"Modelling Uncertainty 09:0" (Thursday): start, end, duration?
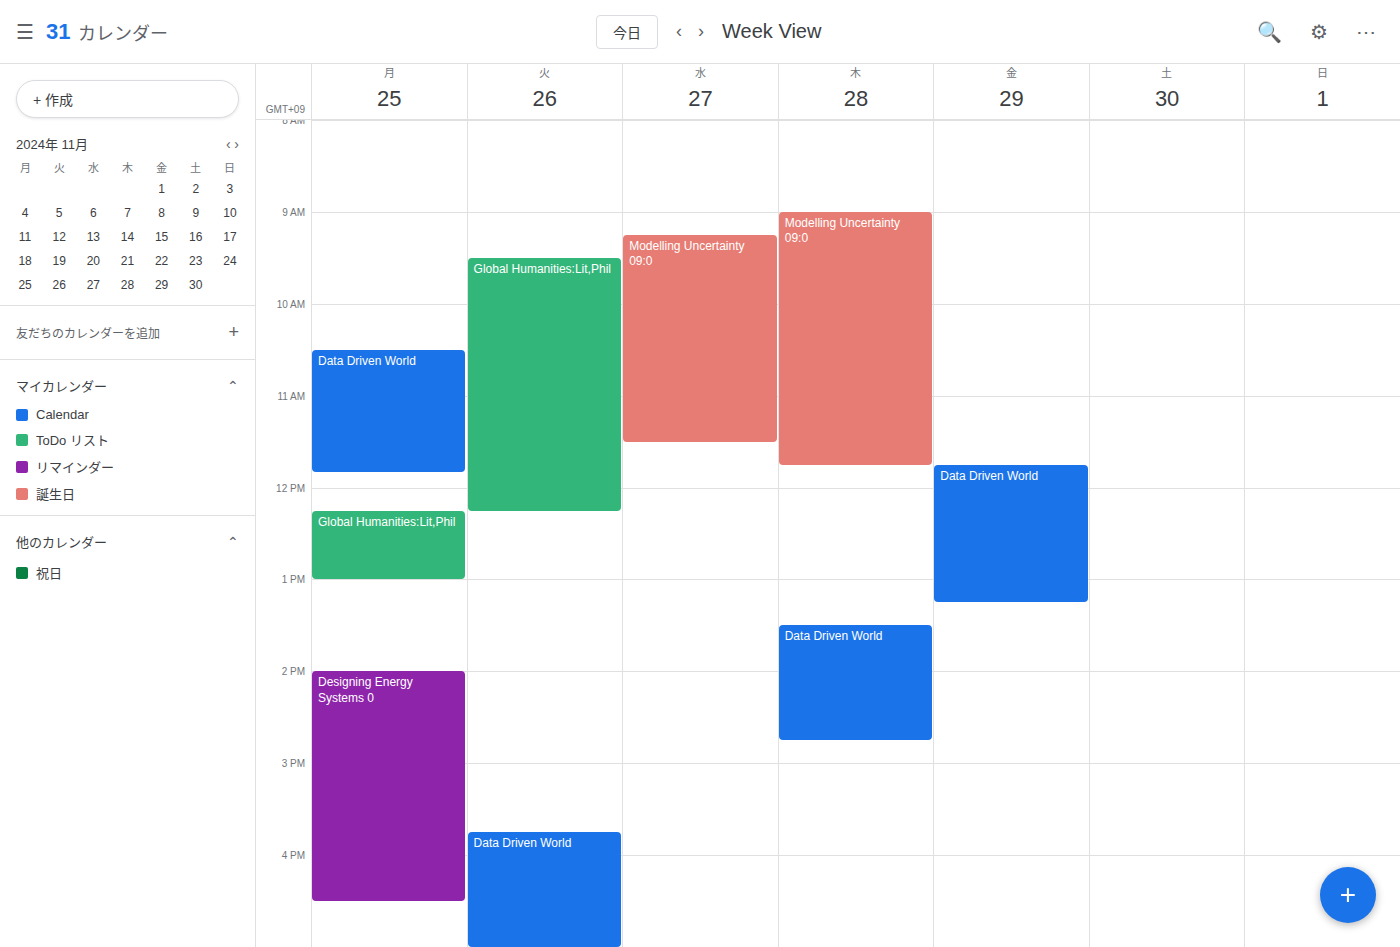
09:00 to 11:45, 2 hours 45 minutes